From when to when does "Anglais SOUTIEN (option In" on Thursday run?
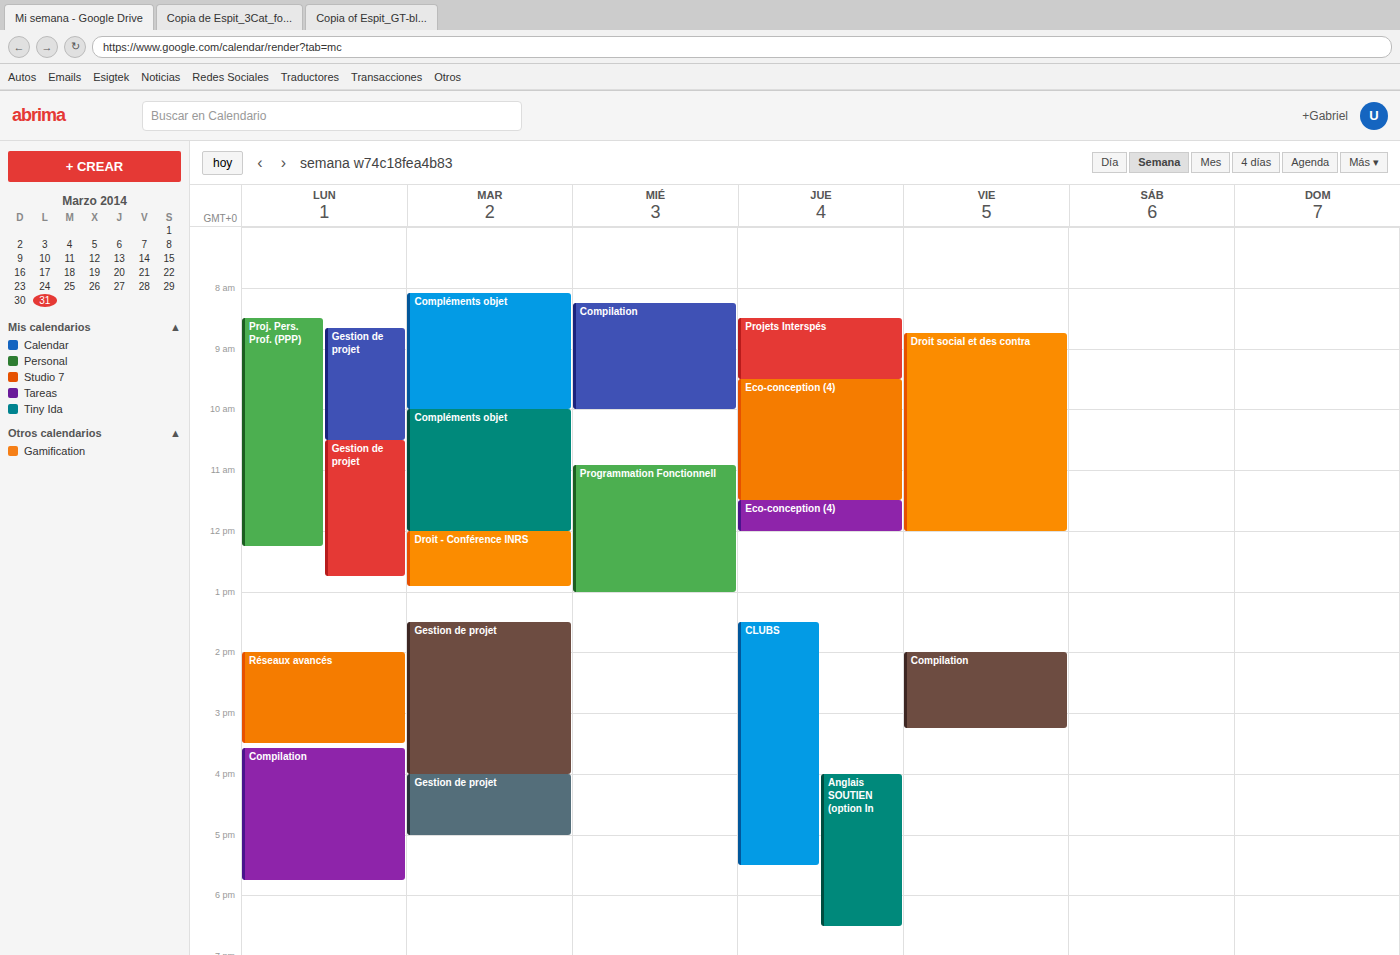
4:00 PM to 6:30 PM